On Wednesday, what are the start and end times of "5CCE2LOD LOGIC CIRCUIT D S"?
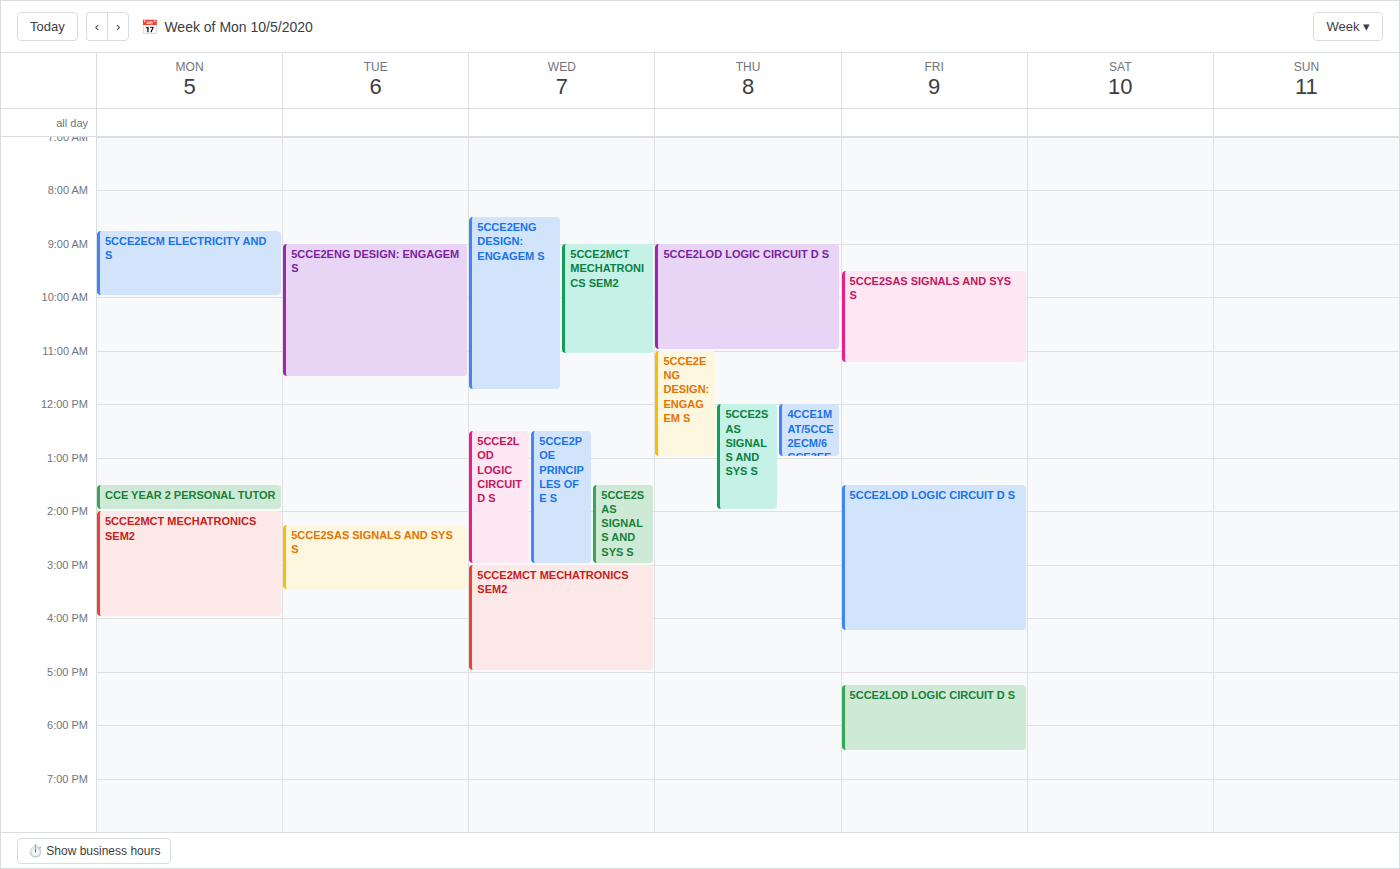
12:30 PM to 3:00 PM